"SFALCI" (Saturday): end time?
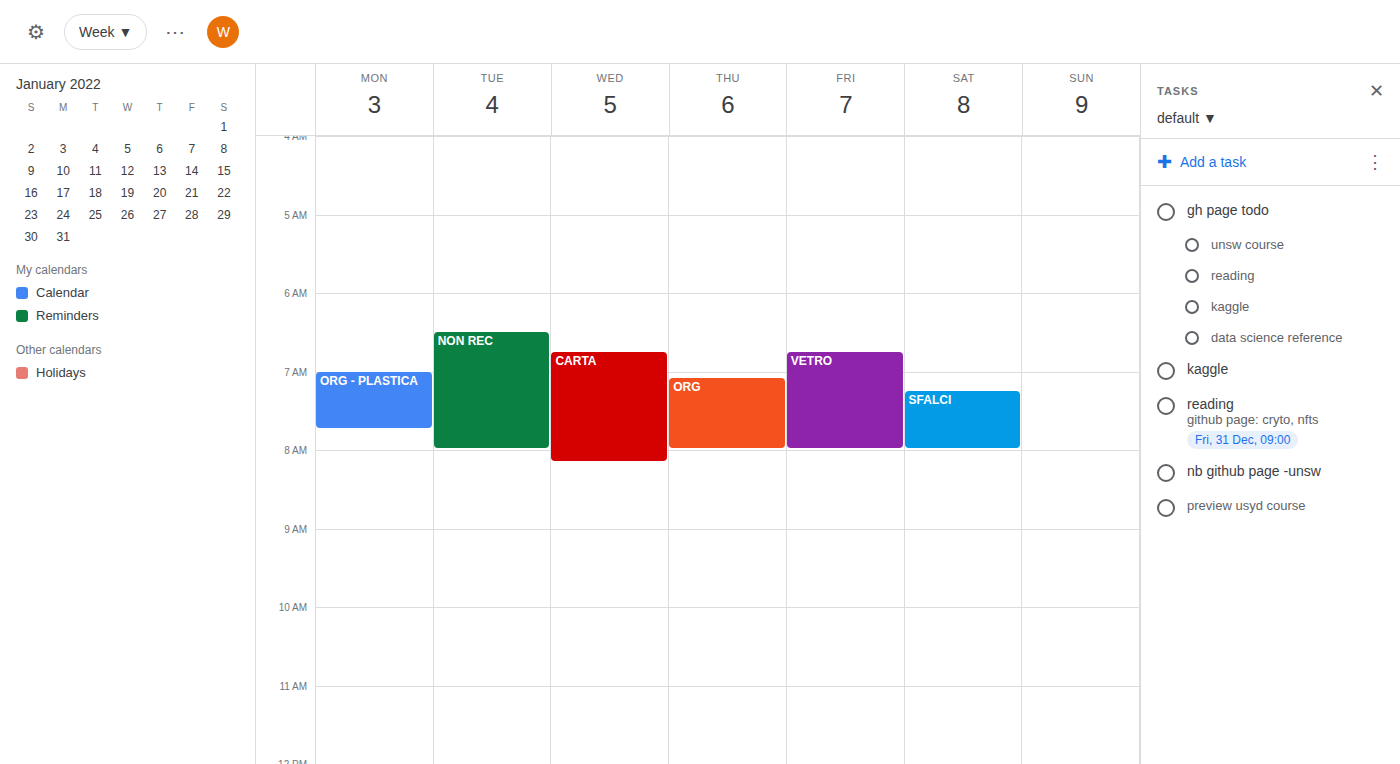
8:00 AM